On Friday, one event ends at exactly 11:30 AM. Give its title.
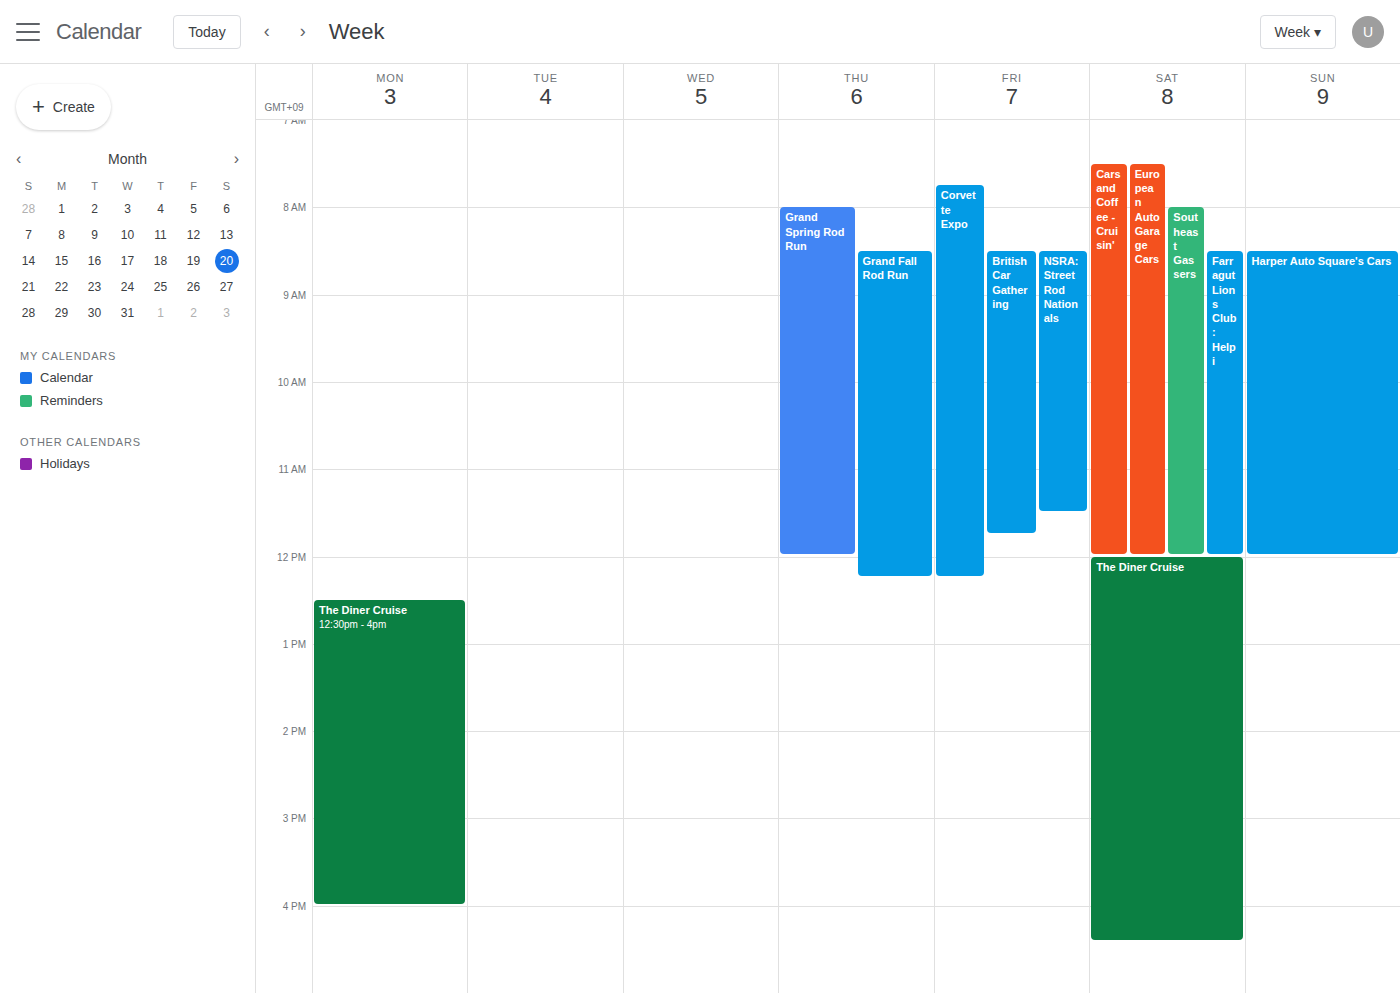
"NSRA: Street Rod Nationals"